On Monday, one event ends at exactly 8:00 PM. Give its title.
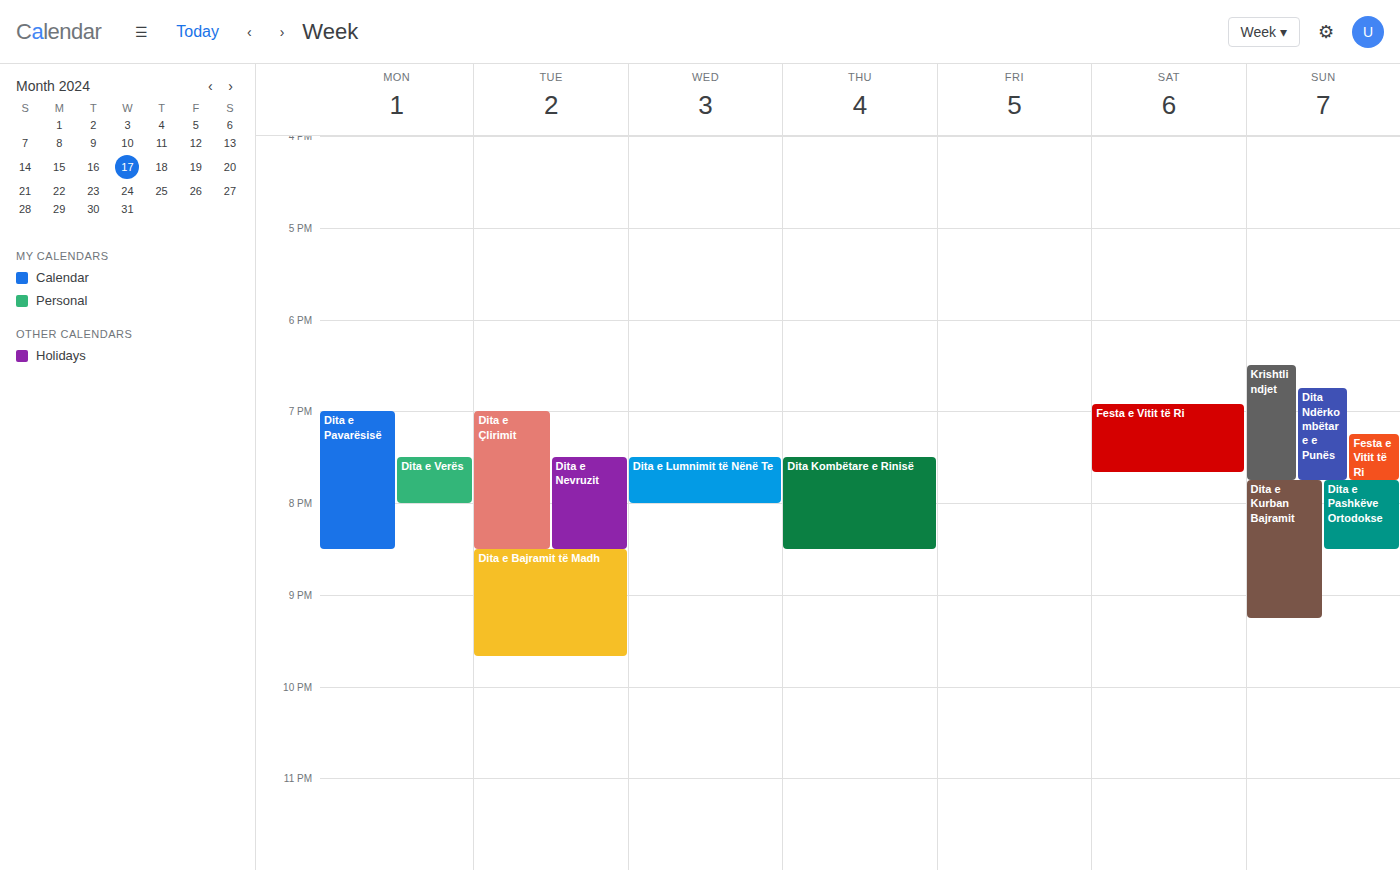
"Dita e Verës"